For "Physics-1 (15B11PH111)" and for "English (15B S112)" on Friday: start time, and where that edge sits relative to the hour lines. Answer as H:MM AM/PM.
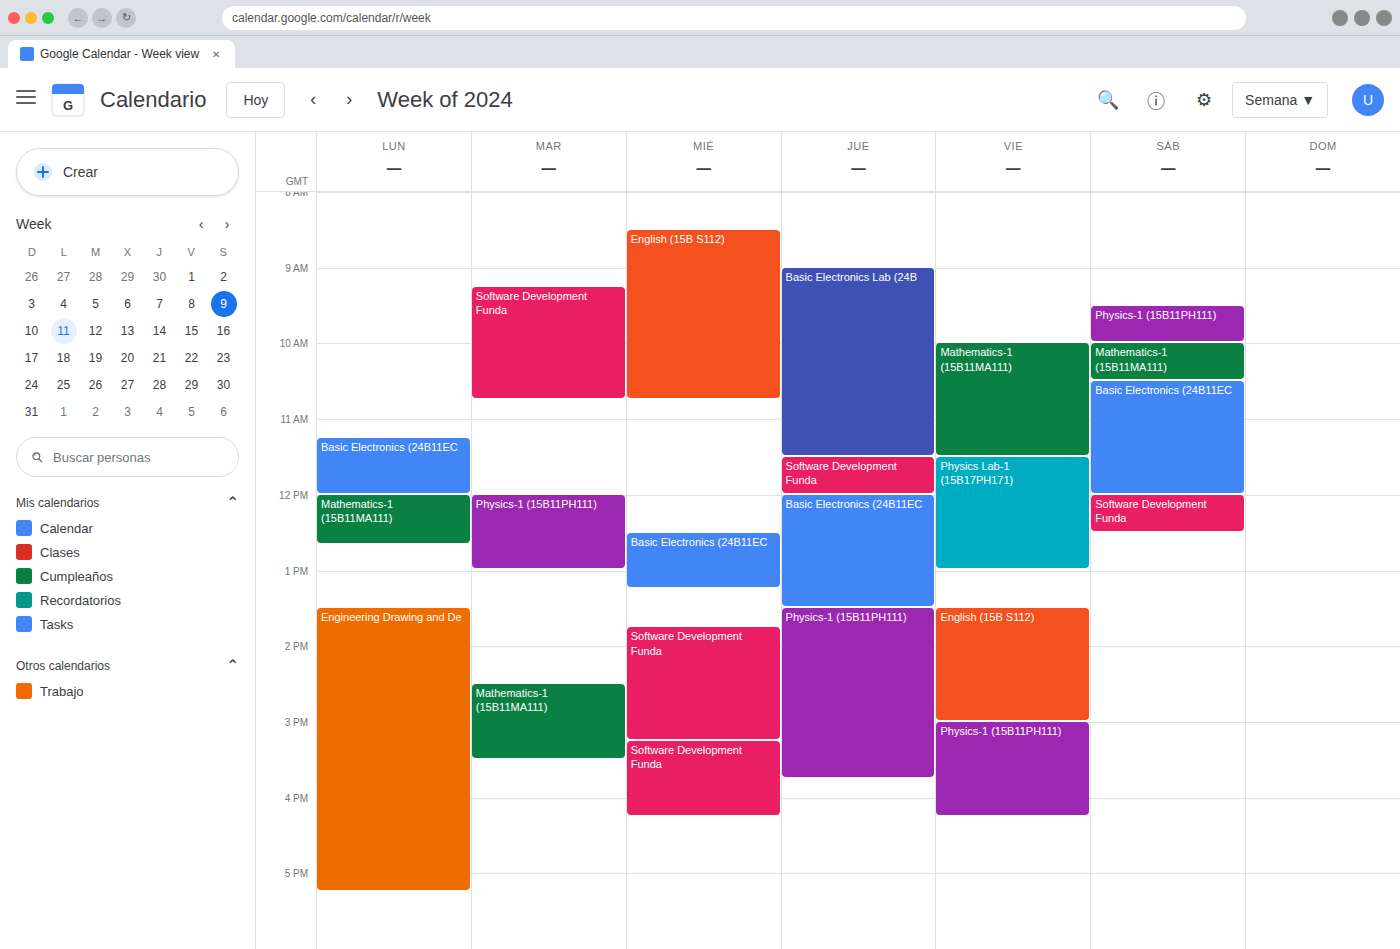
"Physics-1 (15B11PH111)": 3:00 PM, exactly on the 3 PM line. "English (15B S112)": 1:30 PM, halfway between the 1 PM and 2 PM lines.